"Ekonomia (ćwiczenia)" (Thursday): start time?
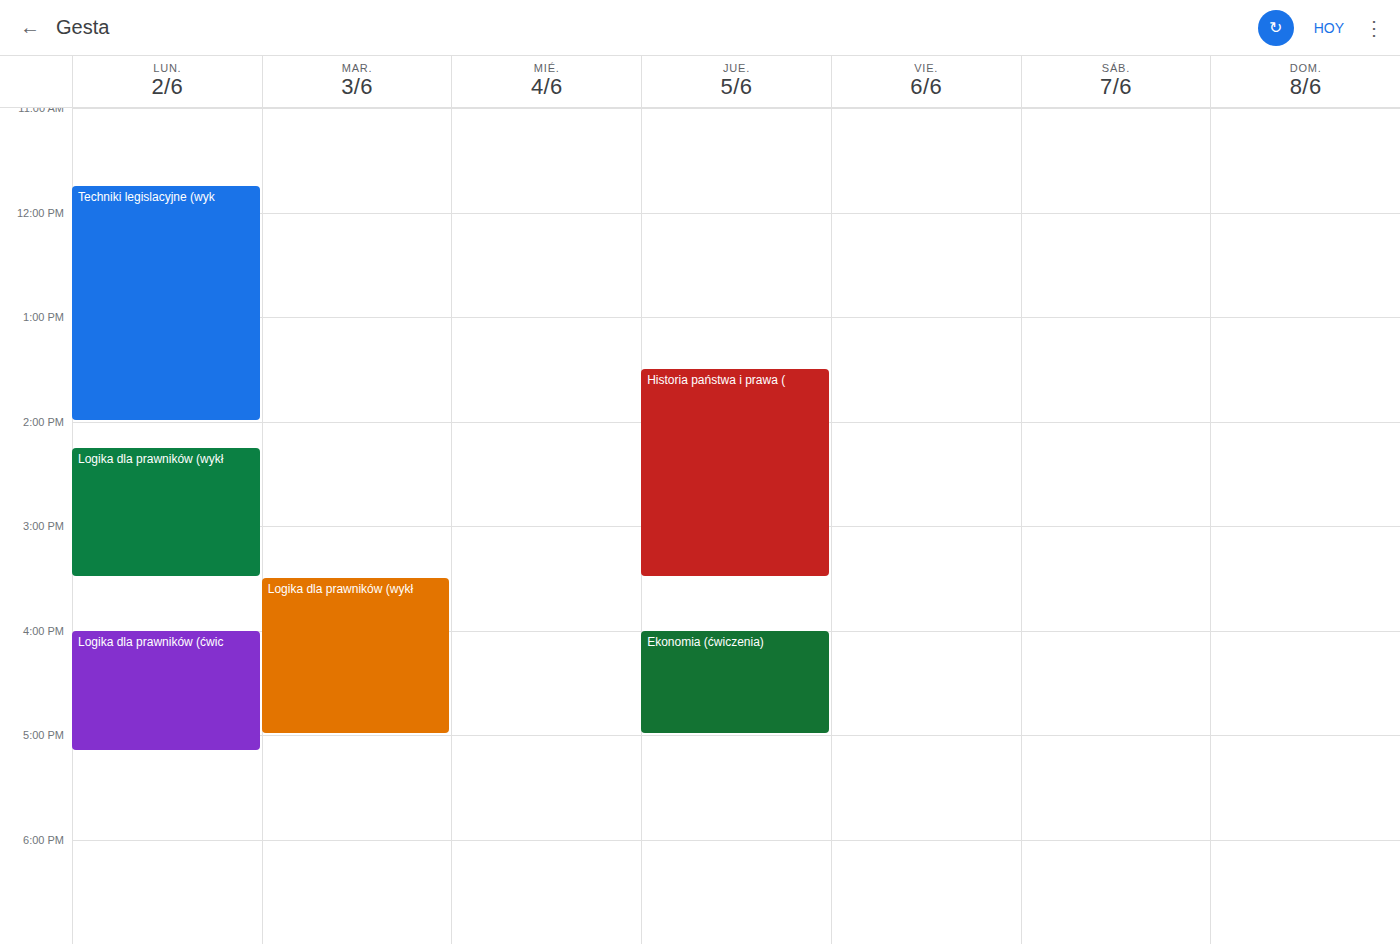
4:00 PM